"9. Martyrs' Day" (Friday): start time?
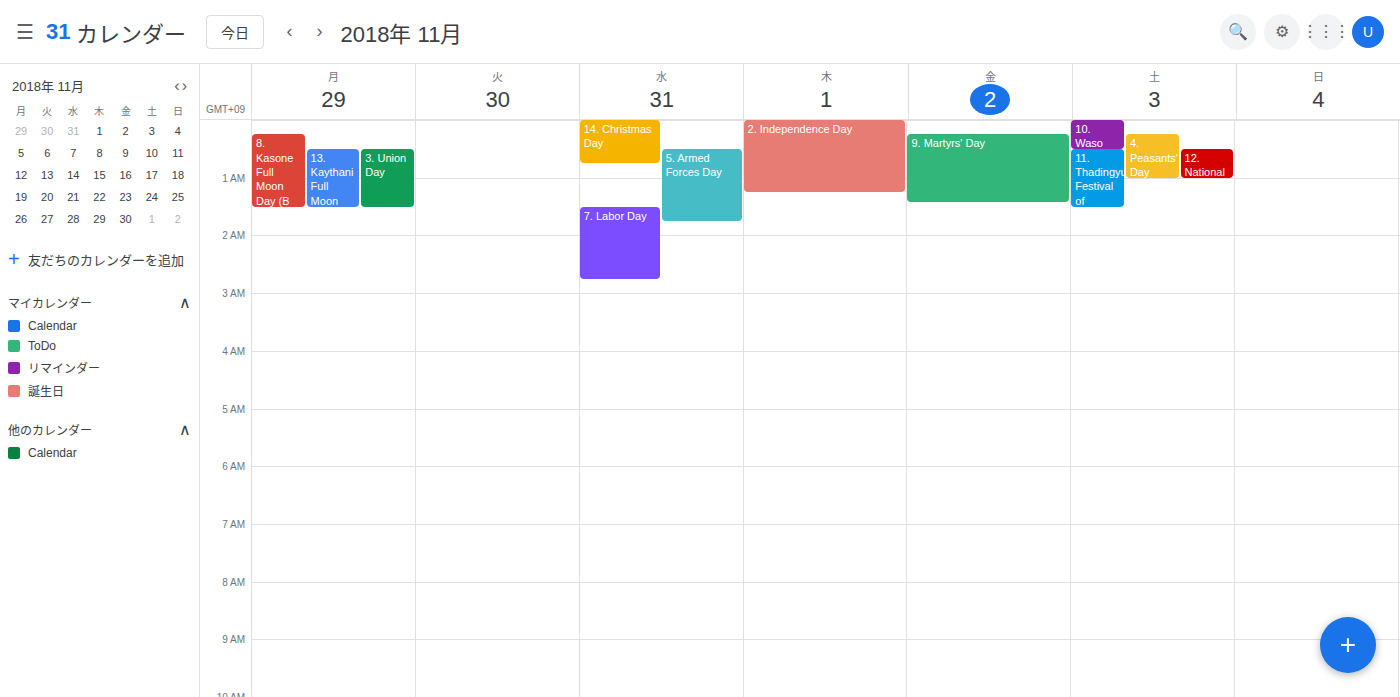
12:15 AM